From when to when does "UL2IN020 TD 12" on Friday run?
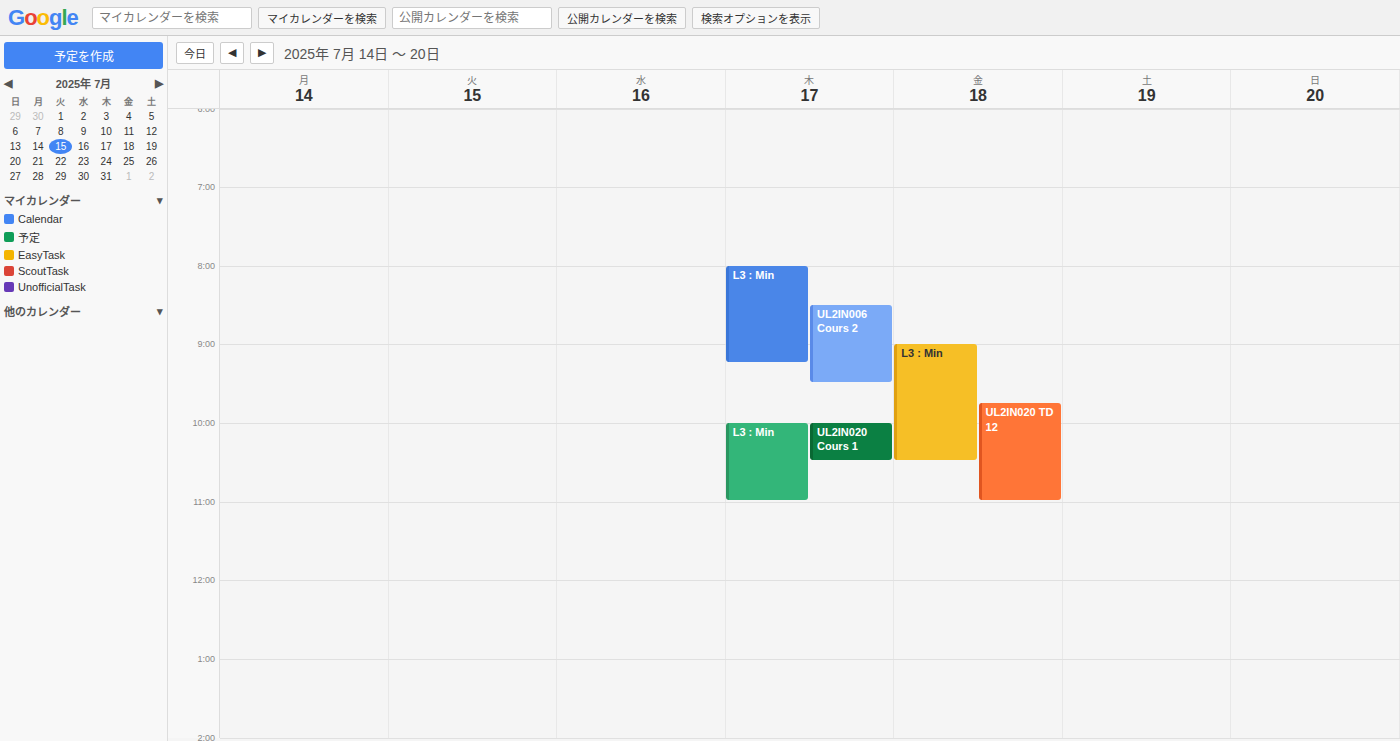
9:45 AM to 11:00 AM